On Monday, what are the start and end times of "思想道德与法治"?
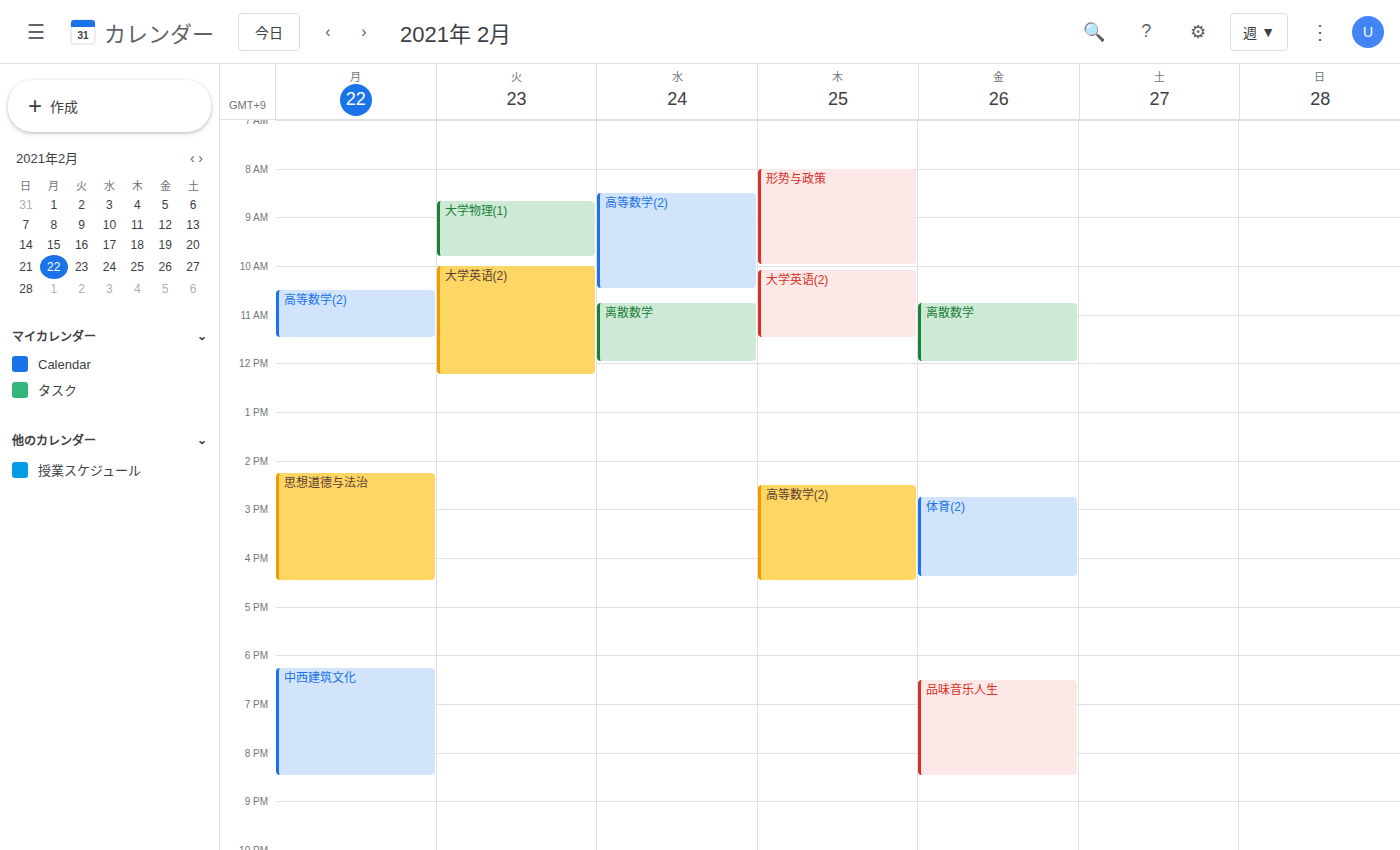
2:15 PM to 4:30 PM